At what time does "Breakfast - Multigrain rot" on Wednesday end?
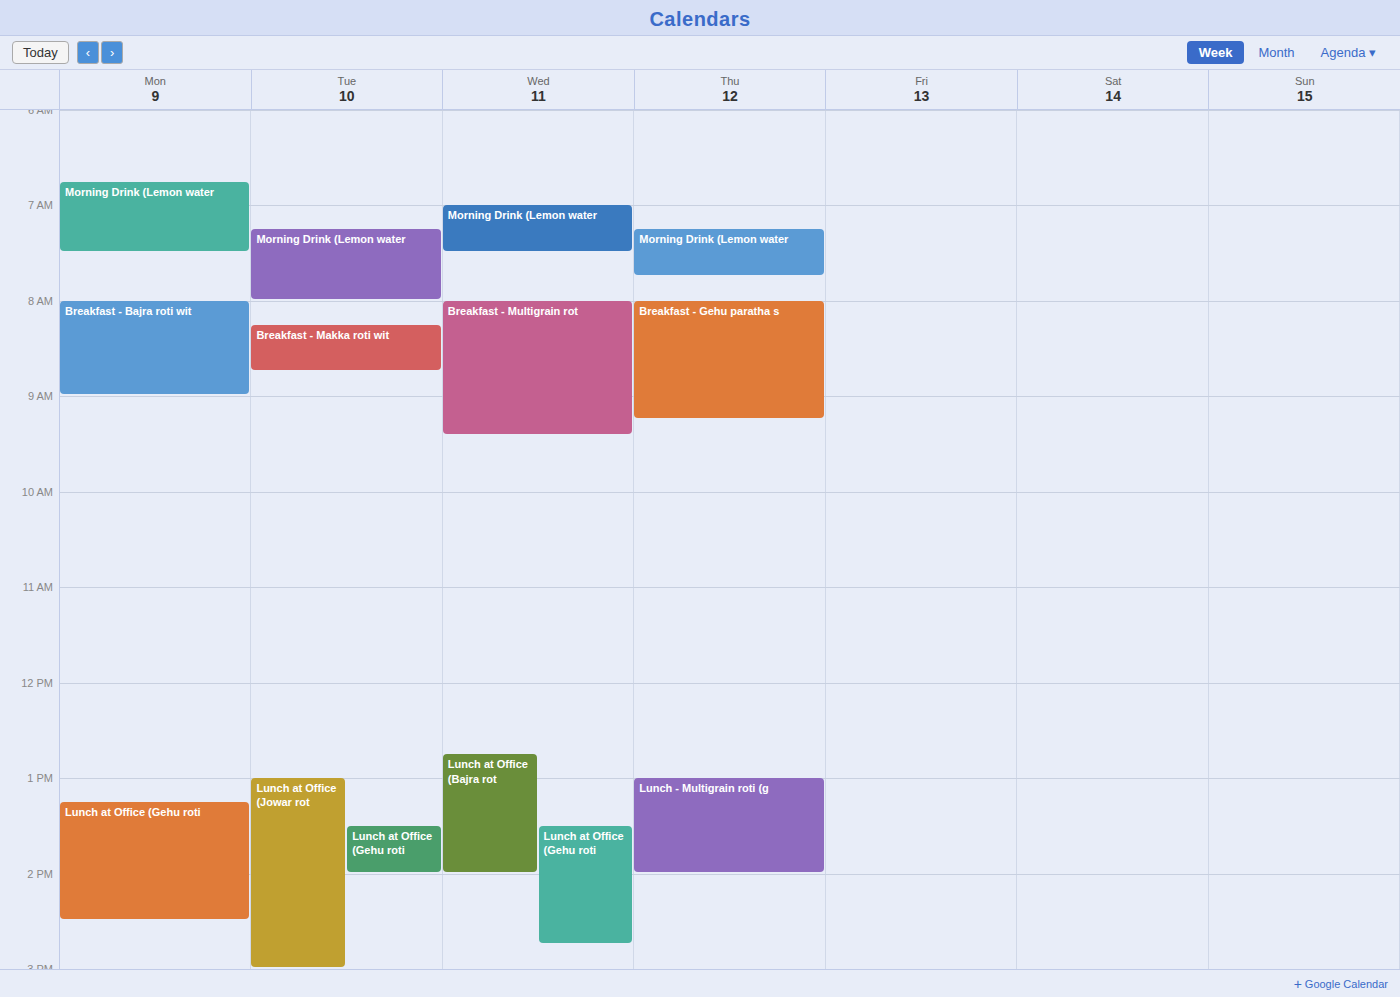
9:25 AM